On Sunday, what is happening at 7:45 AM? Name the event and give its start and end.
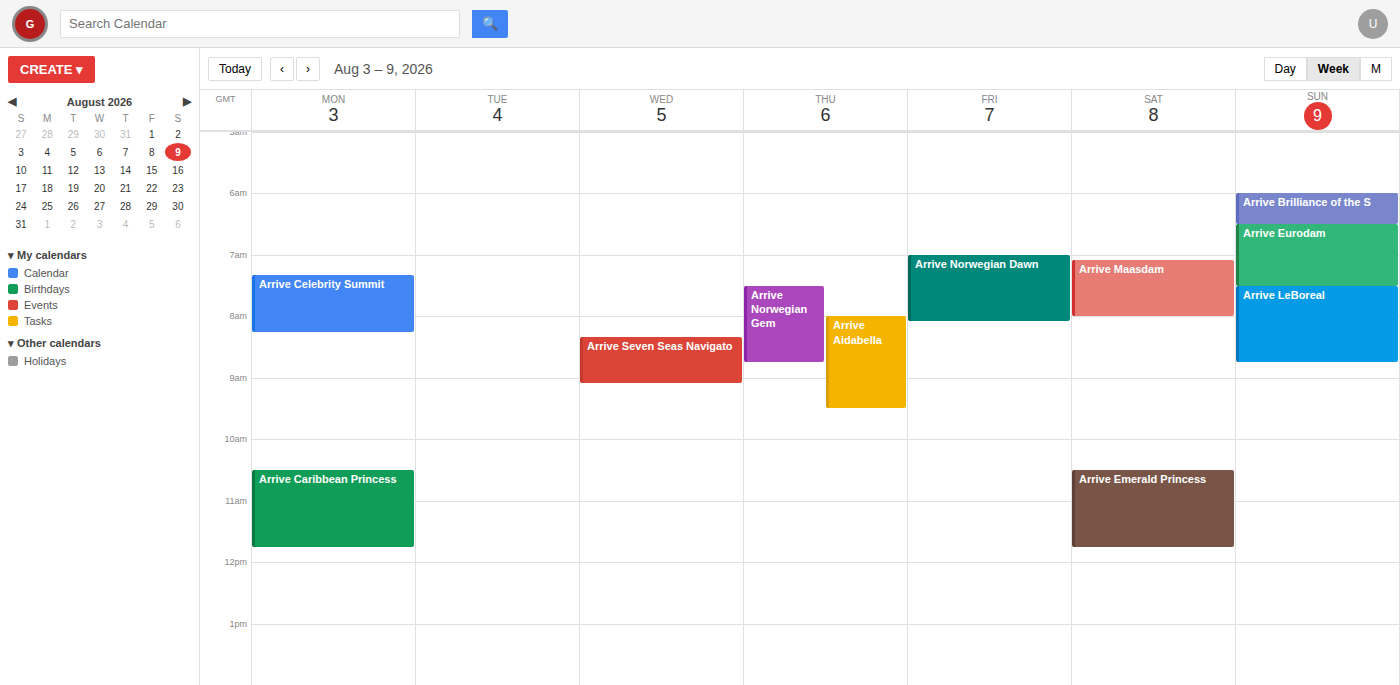
"Arrive LeBoreal", 7:30 AM to 8:45 AM